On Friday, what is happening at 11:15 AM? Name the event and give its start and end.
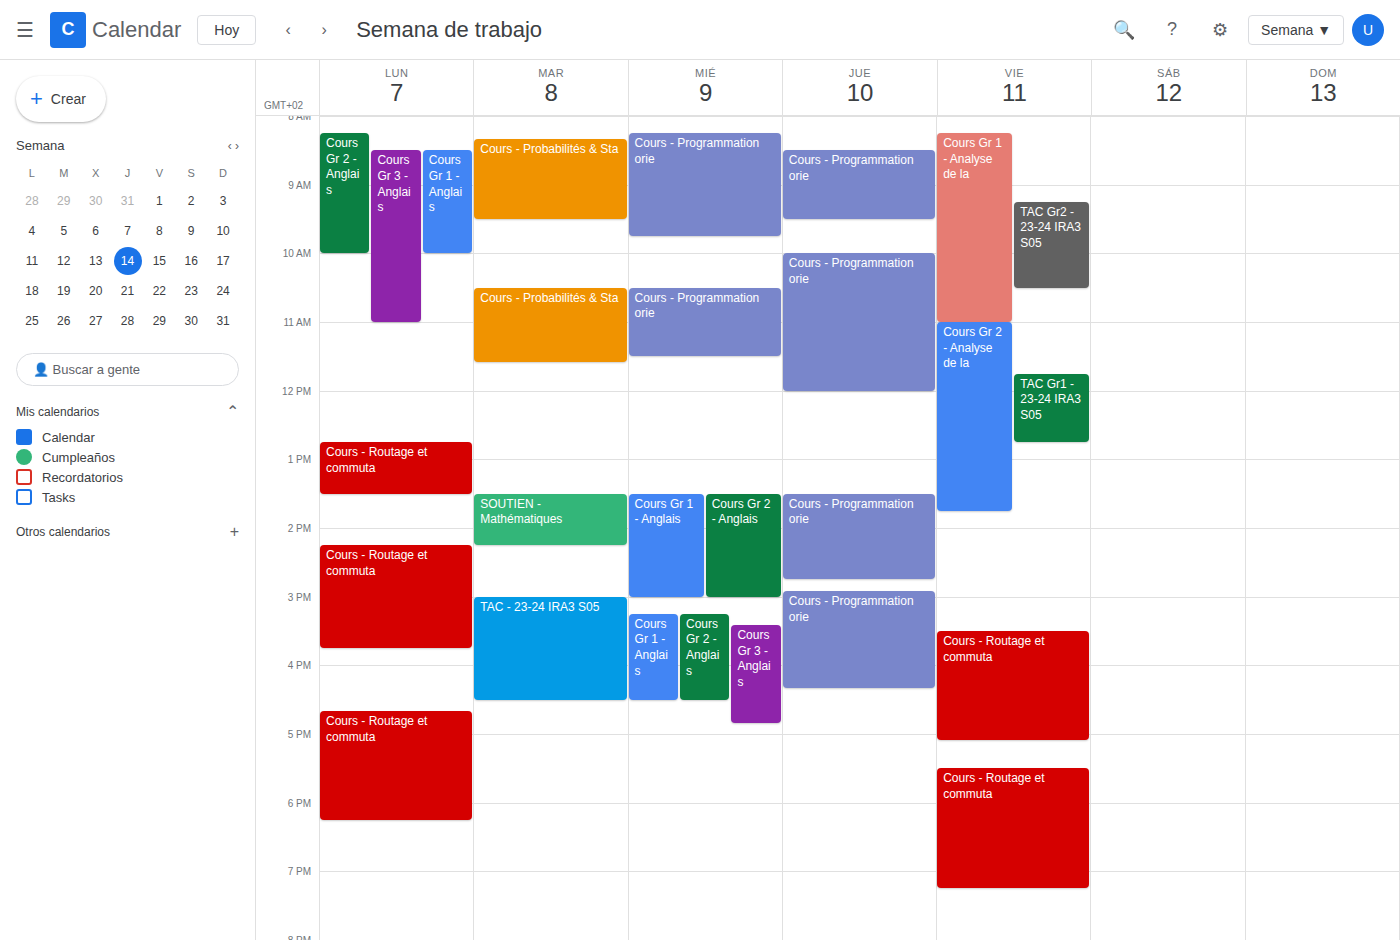
"Cours Gr 2 - Analyse de la", 11:00 AM to 1:45 PM